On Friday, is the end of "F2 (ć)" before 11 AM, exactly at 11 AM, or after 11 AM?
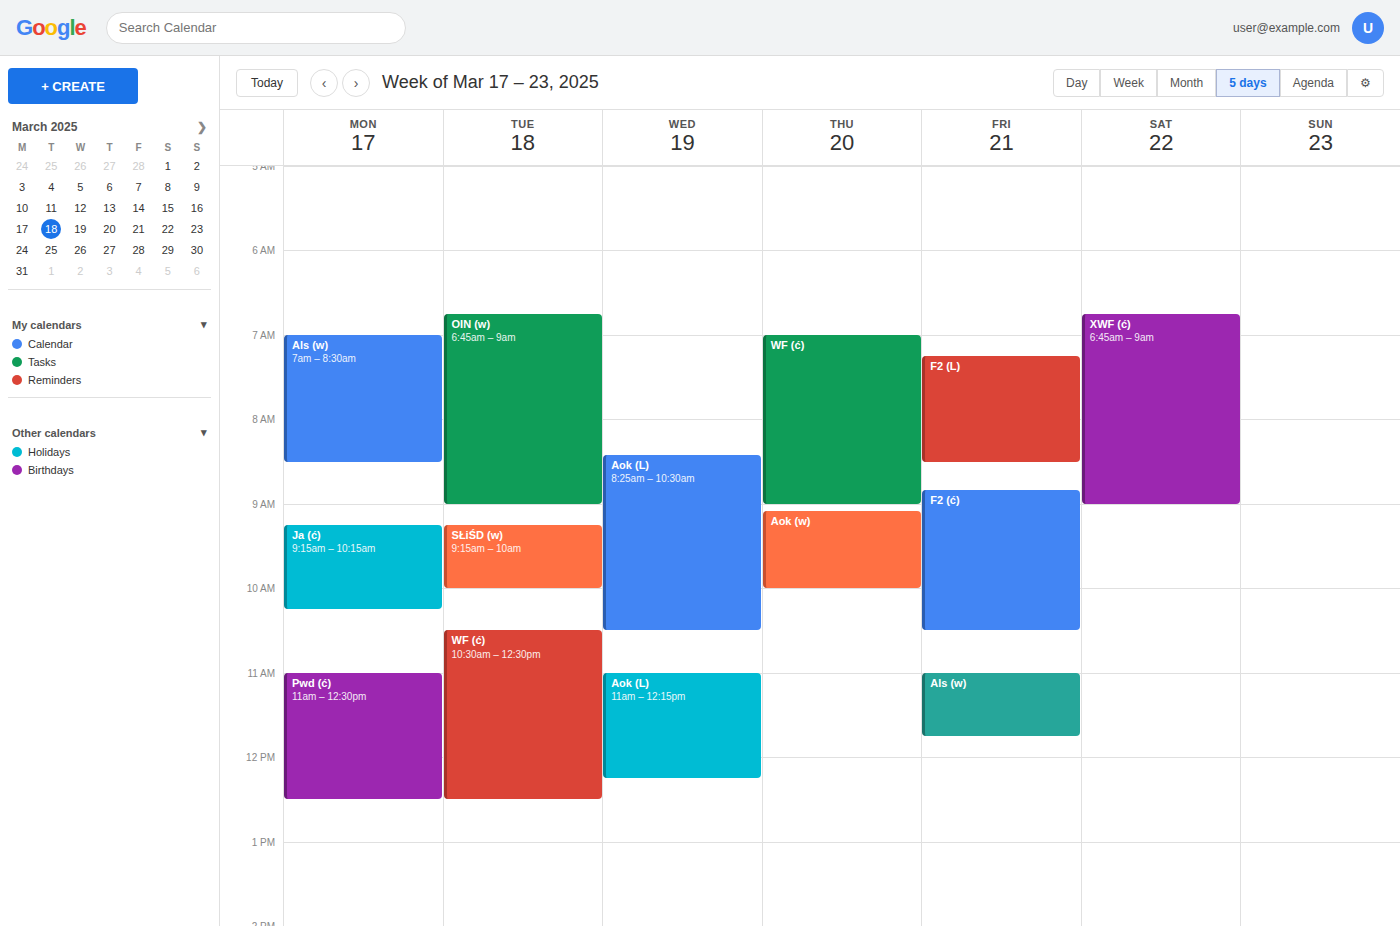
10:30 AM -- before 11 AM, 30 minutes above the 11 AM line.